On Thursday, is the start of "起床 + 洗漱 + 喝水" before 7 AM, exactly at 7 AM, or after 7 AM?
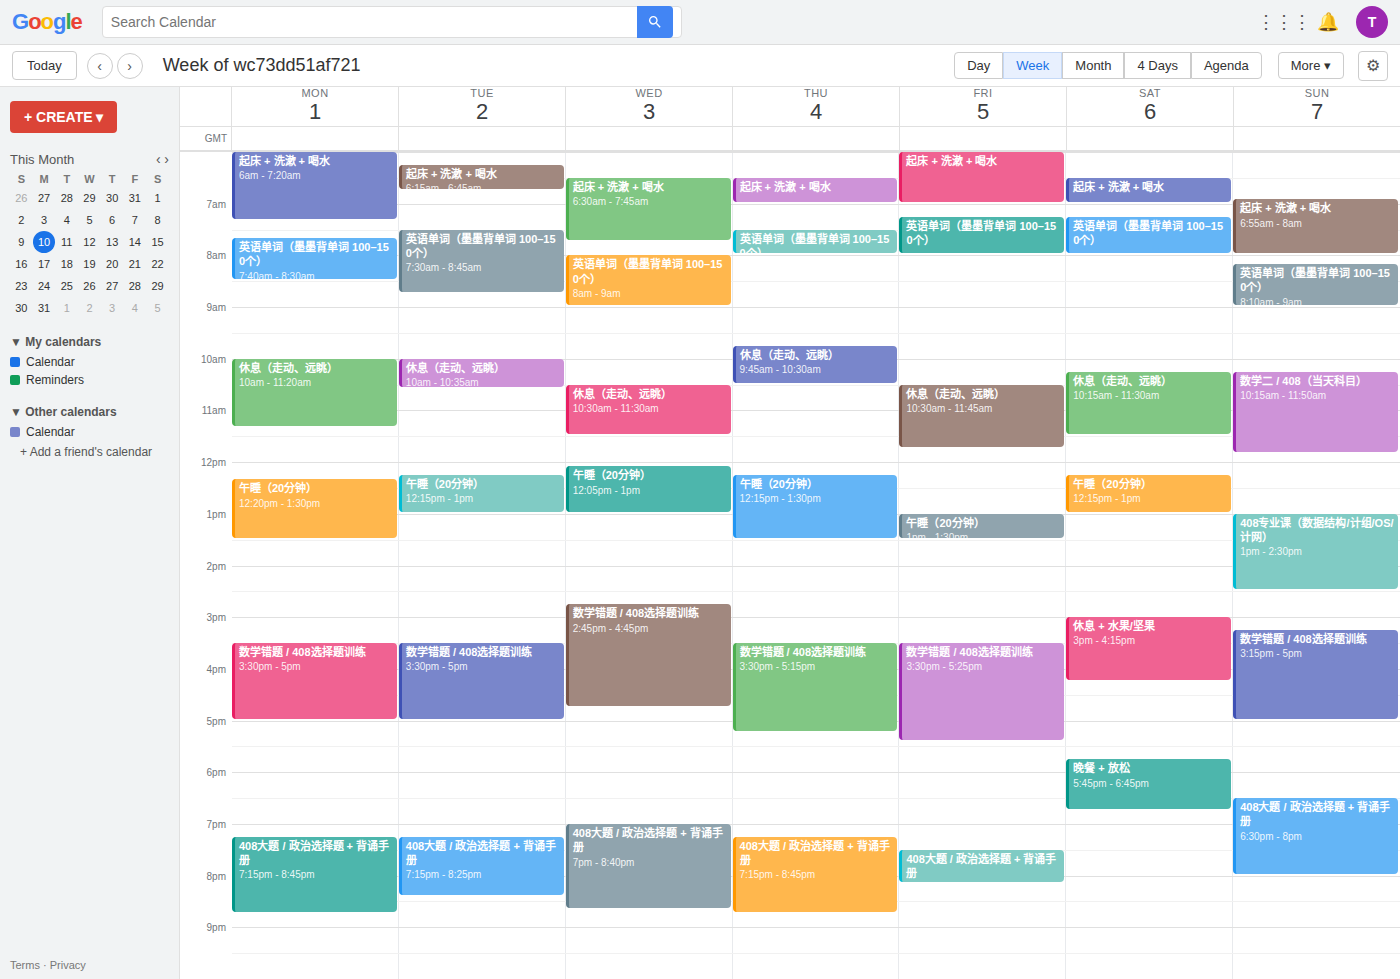
6:30 AM -- before 7 AM, 30 minutes above the 7 AM line.